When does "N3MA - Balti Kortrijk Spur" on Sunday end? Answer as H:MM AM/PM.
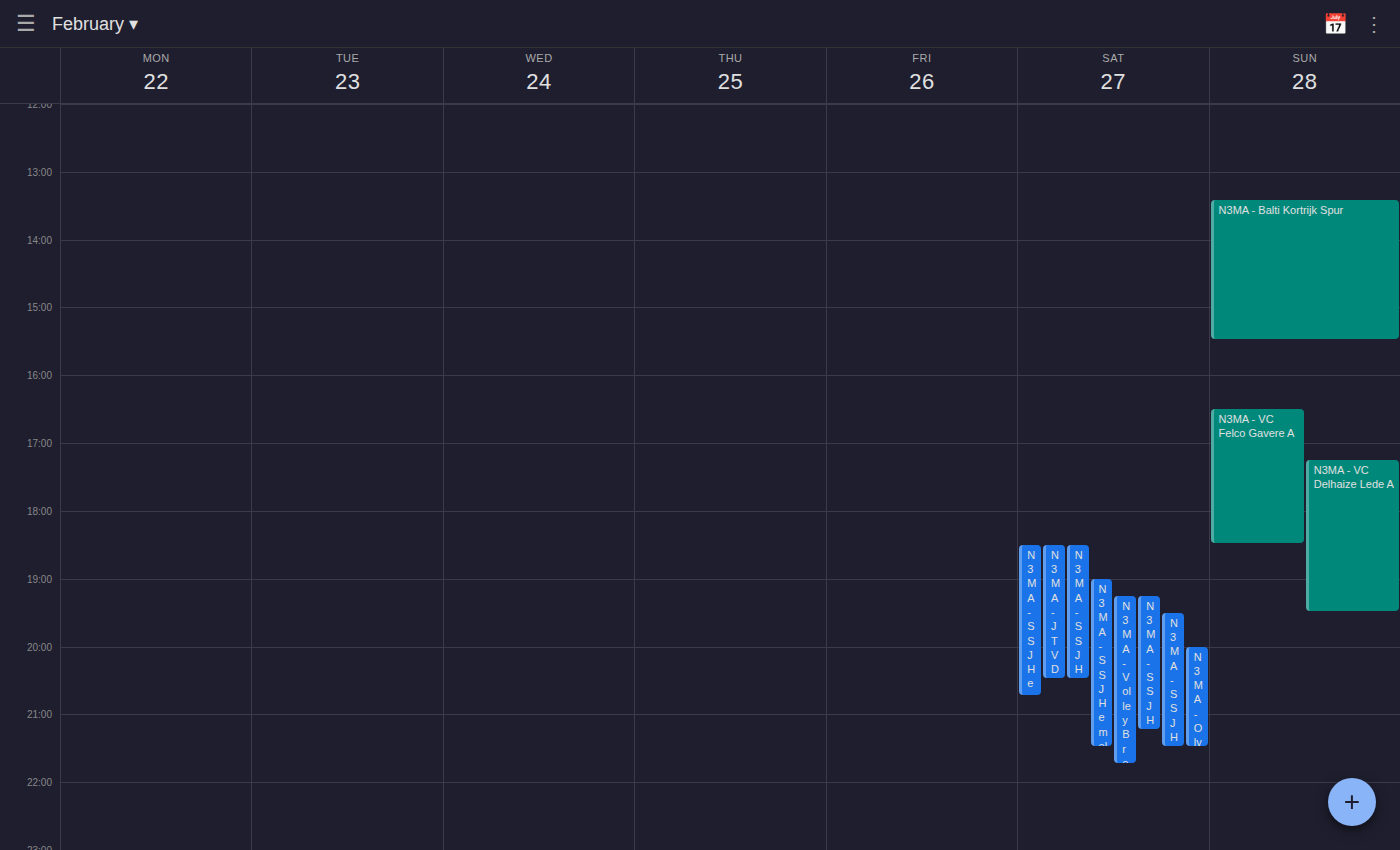
3:30 PM